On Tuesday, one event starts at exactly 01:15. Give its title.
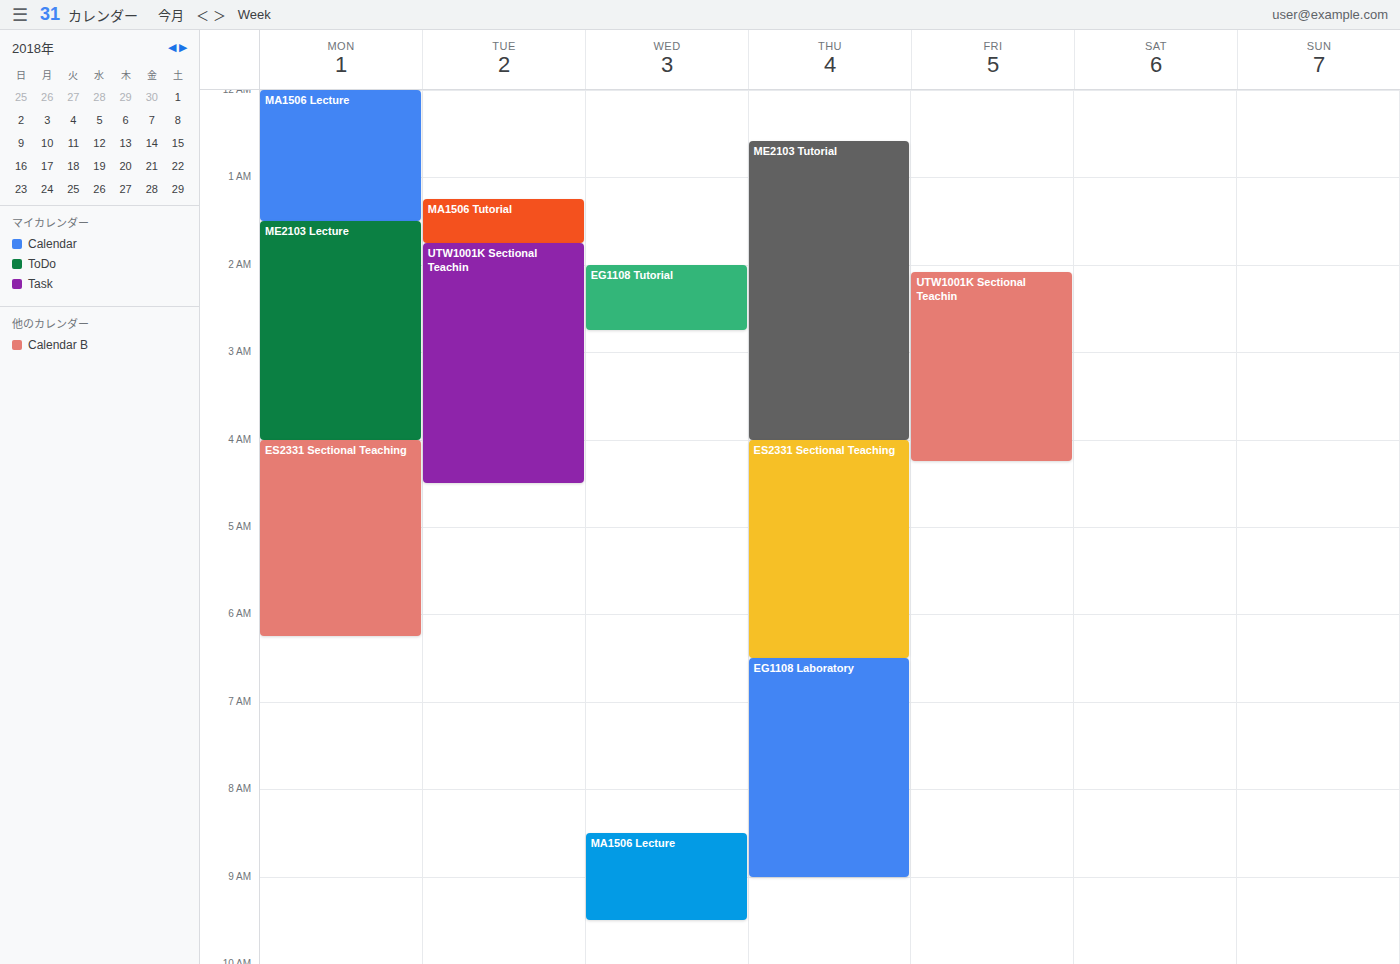
"MA1506 Tutorial"